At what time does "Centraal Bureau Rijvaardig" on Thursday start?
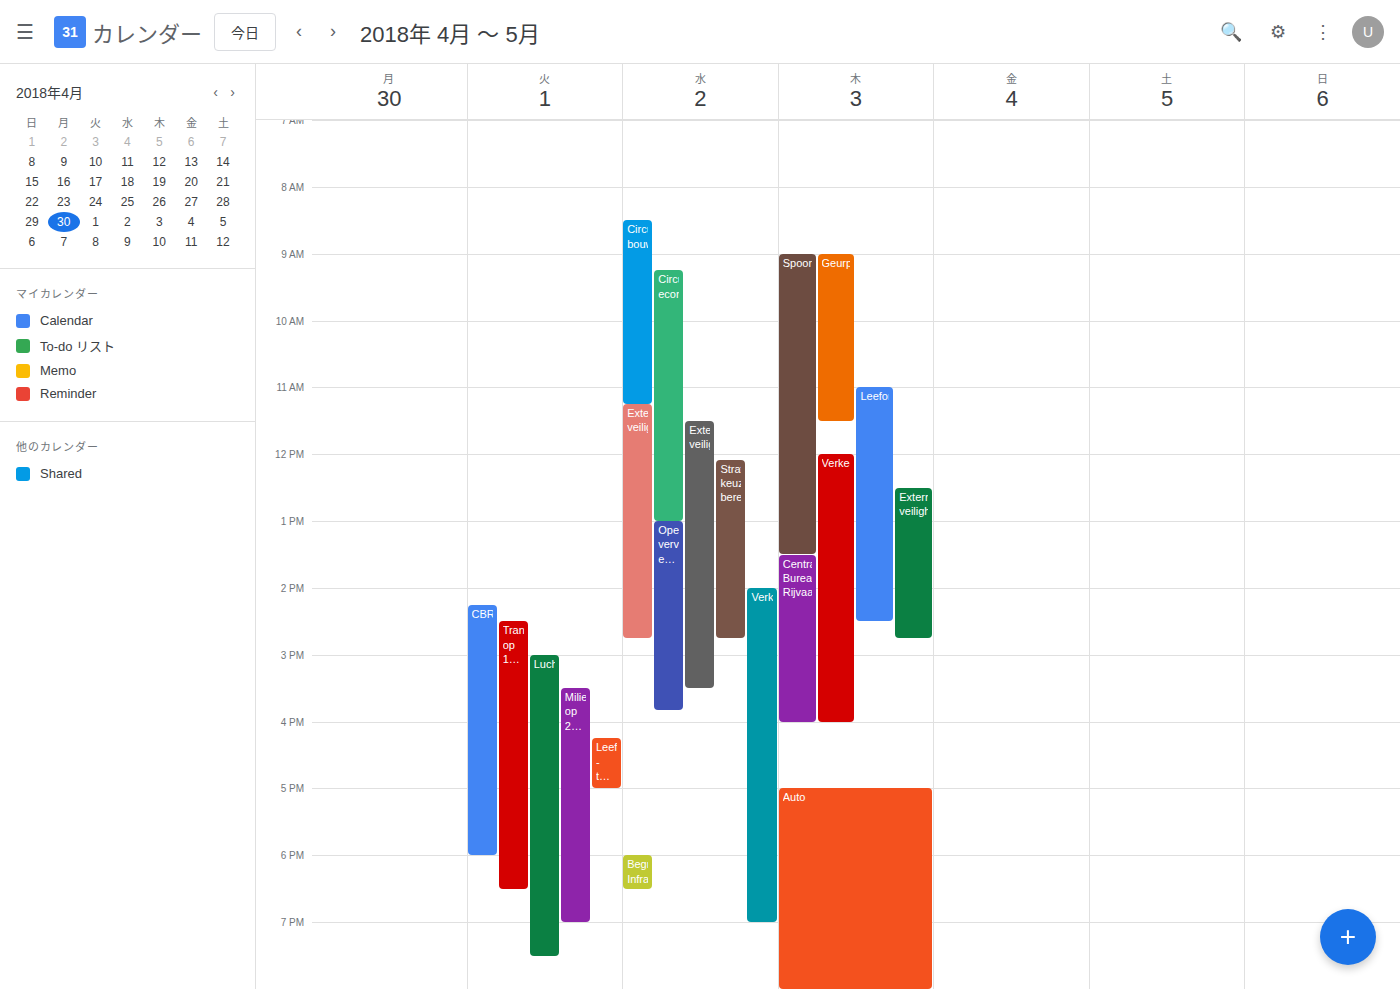
1:30 PM